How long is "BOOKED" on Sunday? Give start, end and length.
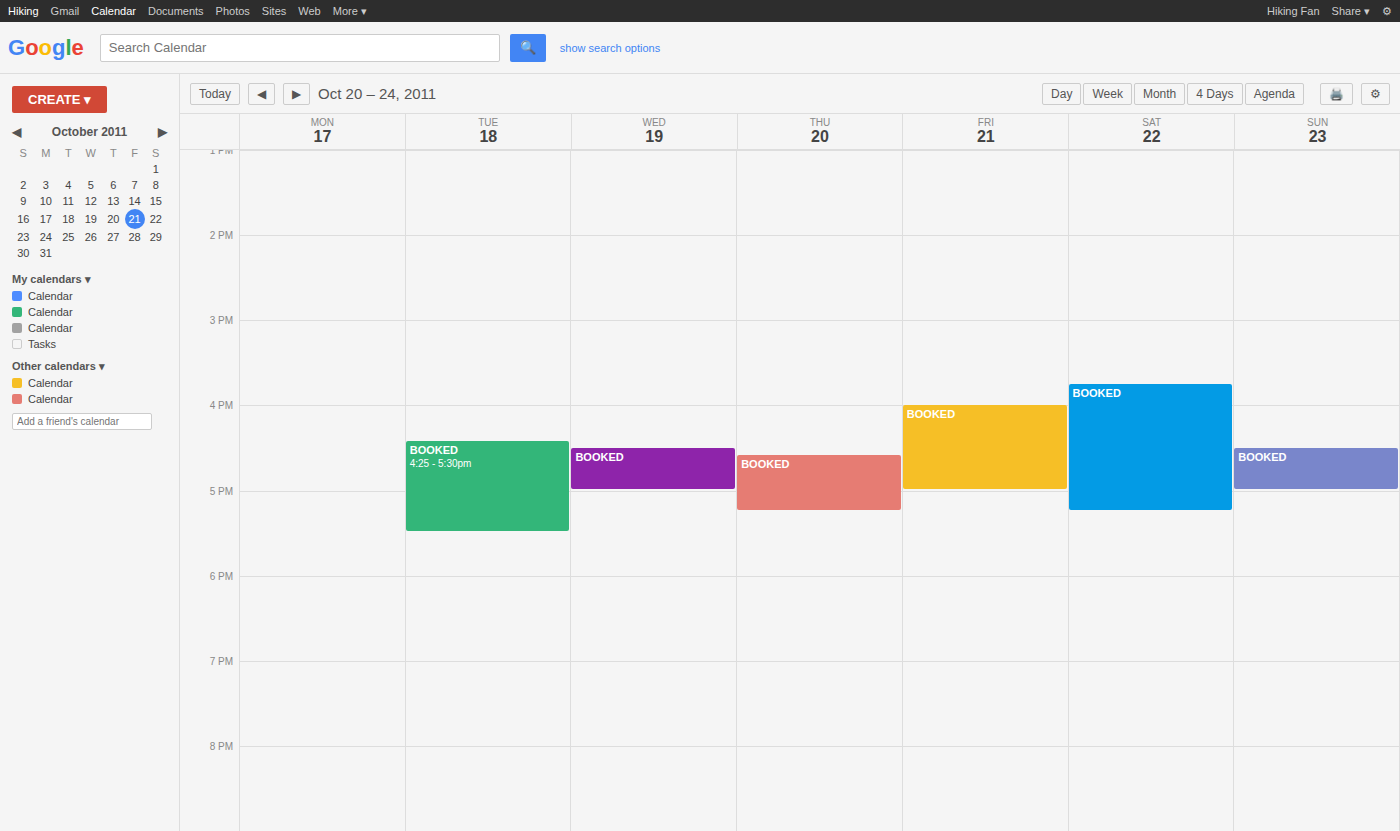
4:30 PM to 5:00 PM, 30 minutes